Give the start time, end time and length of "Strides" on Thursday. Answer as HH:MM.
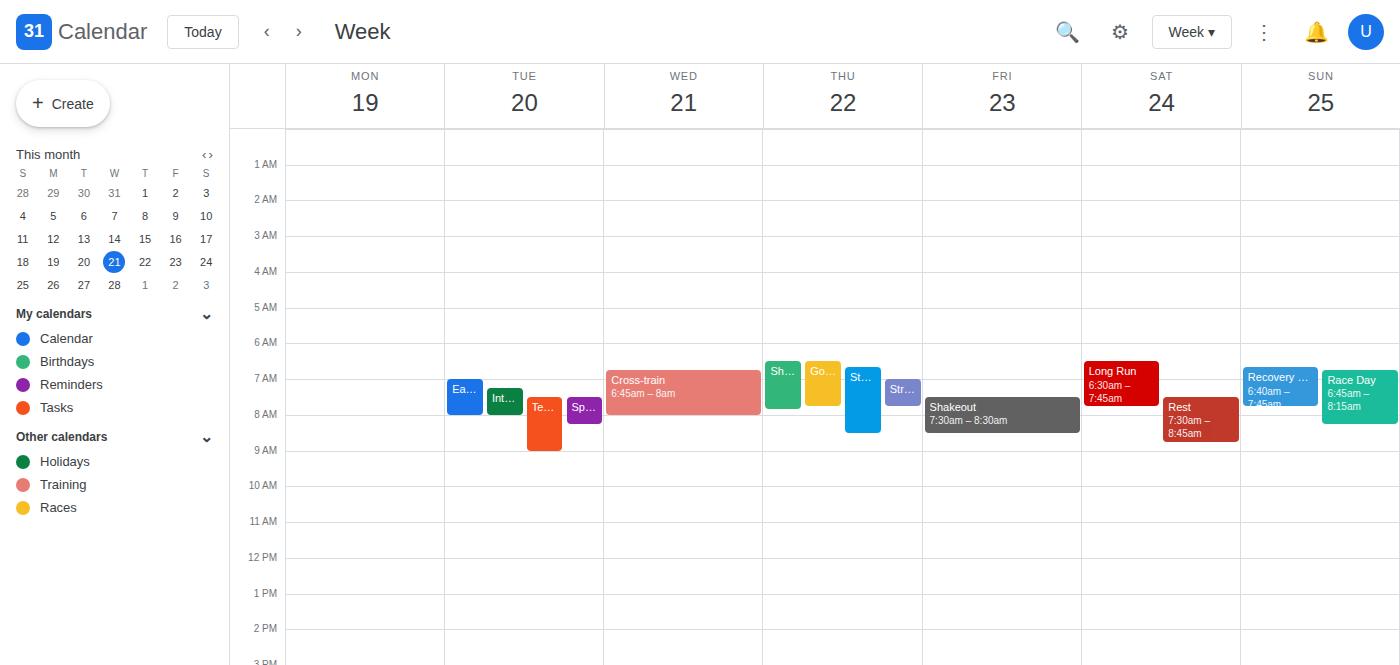
07:00 to 07:45, 45 minutes